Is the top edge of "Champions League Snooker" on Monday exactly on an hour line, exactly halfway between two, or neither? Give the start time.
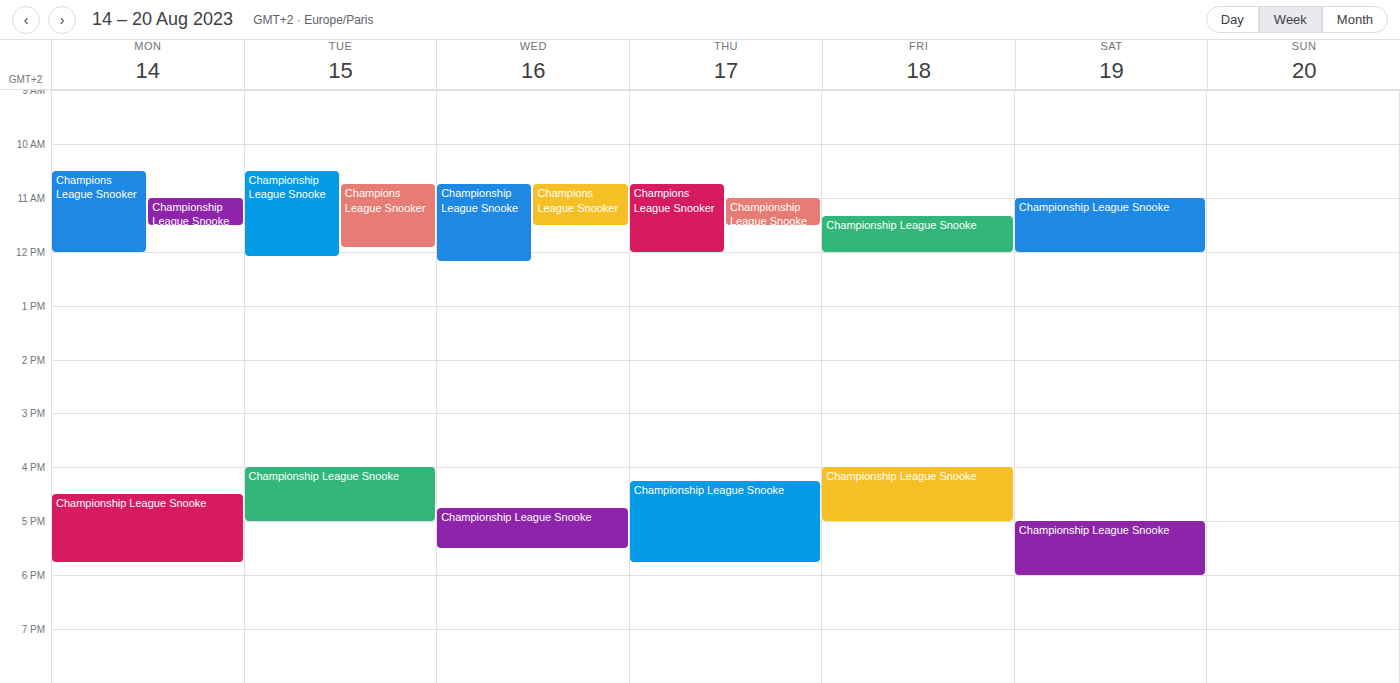
10:30 AM -- halfway between the 10 AM and 11 AM lines.